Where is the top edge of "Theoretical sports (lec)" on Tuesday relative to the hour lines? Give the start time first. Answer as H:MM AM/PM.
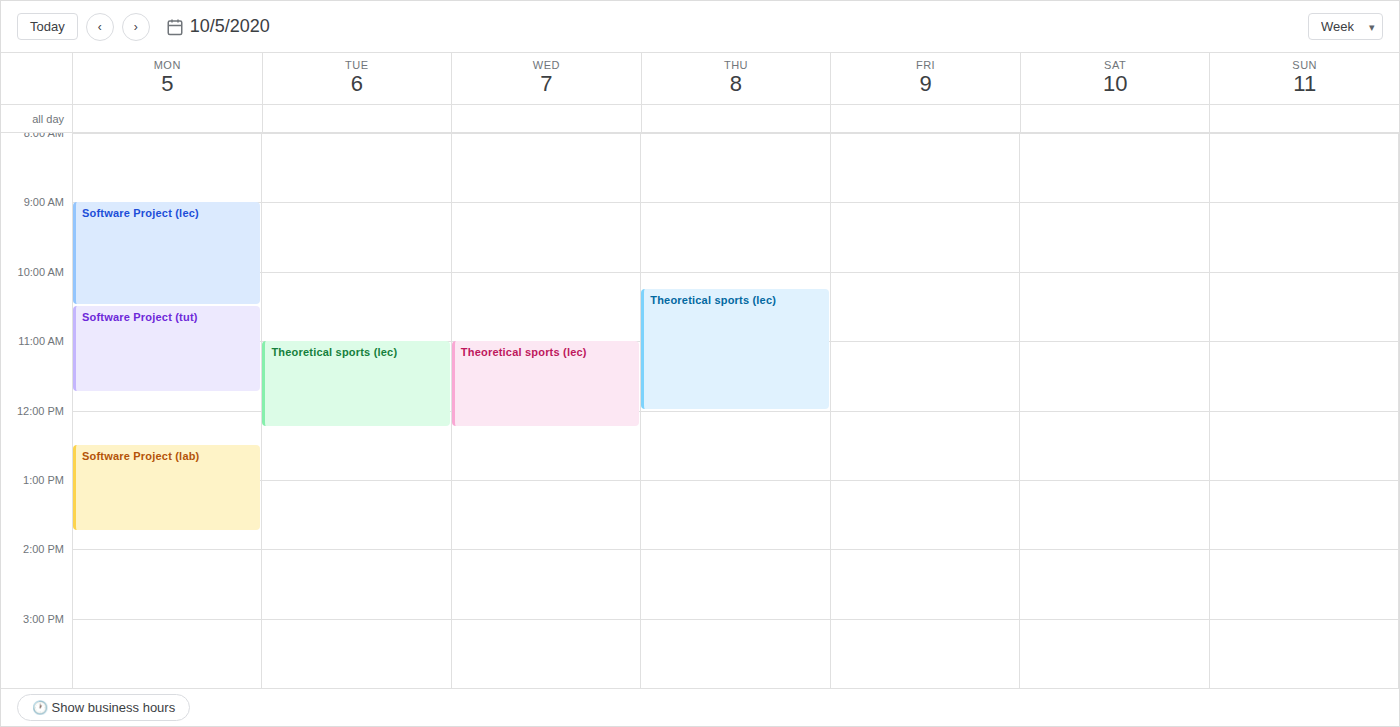
11:00 AM -- exactly on the 11 AM line.